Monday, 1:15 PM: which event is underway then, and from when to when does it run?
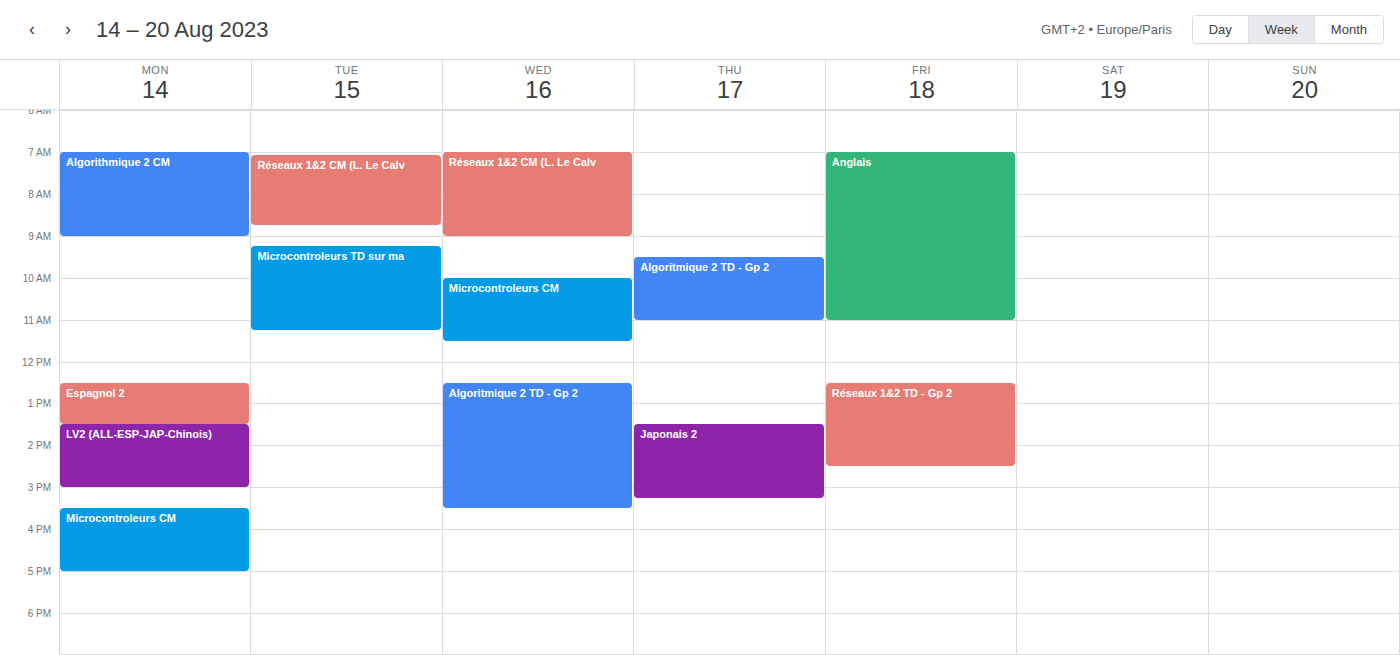
"Espagnol 2", 12:30 PM to 1:30 PM